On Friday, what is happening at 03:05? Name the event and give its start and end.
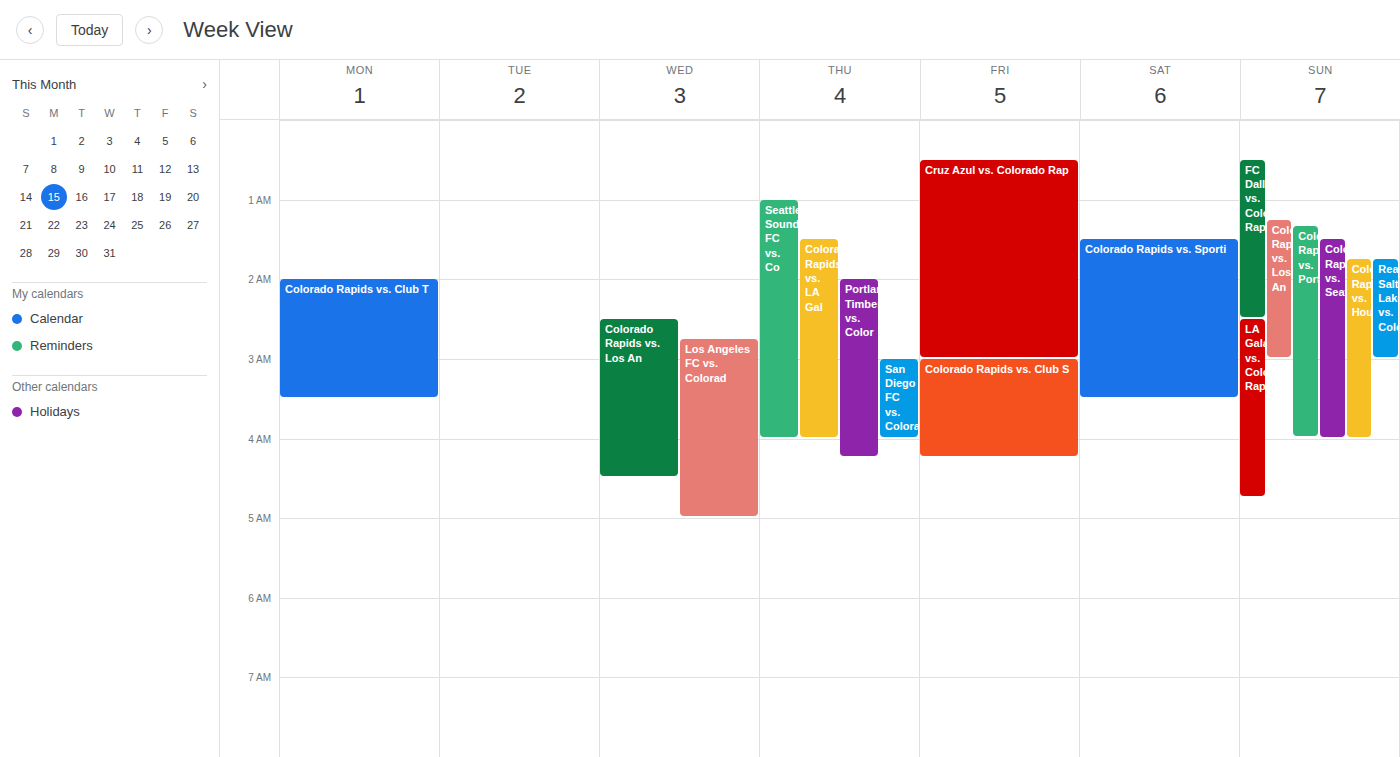
"Colorado Rapids vs. Club S", 03:00 to 04:15